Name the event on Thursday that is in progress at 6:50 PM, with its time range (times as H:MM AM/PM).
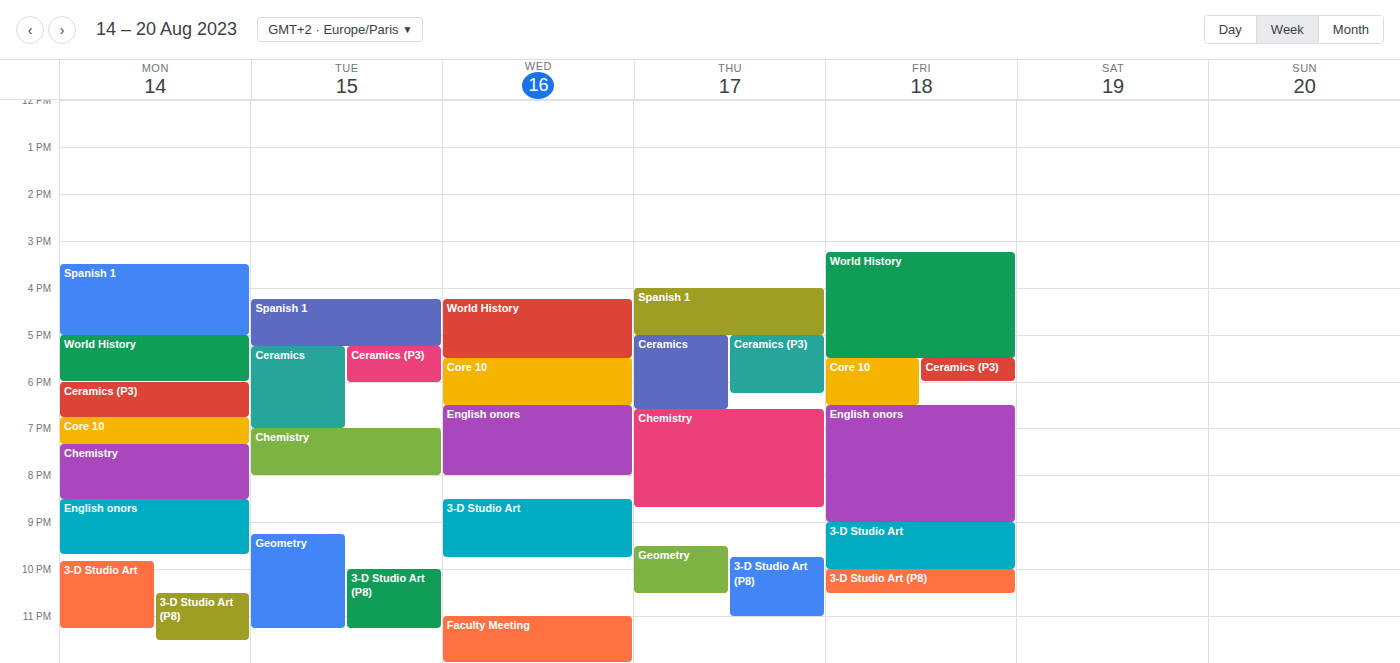
"Chemistry", 6:35 PM to 8:40 PM